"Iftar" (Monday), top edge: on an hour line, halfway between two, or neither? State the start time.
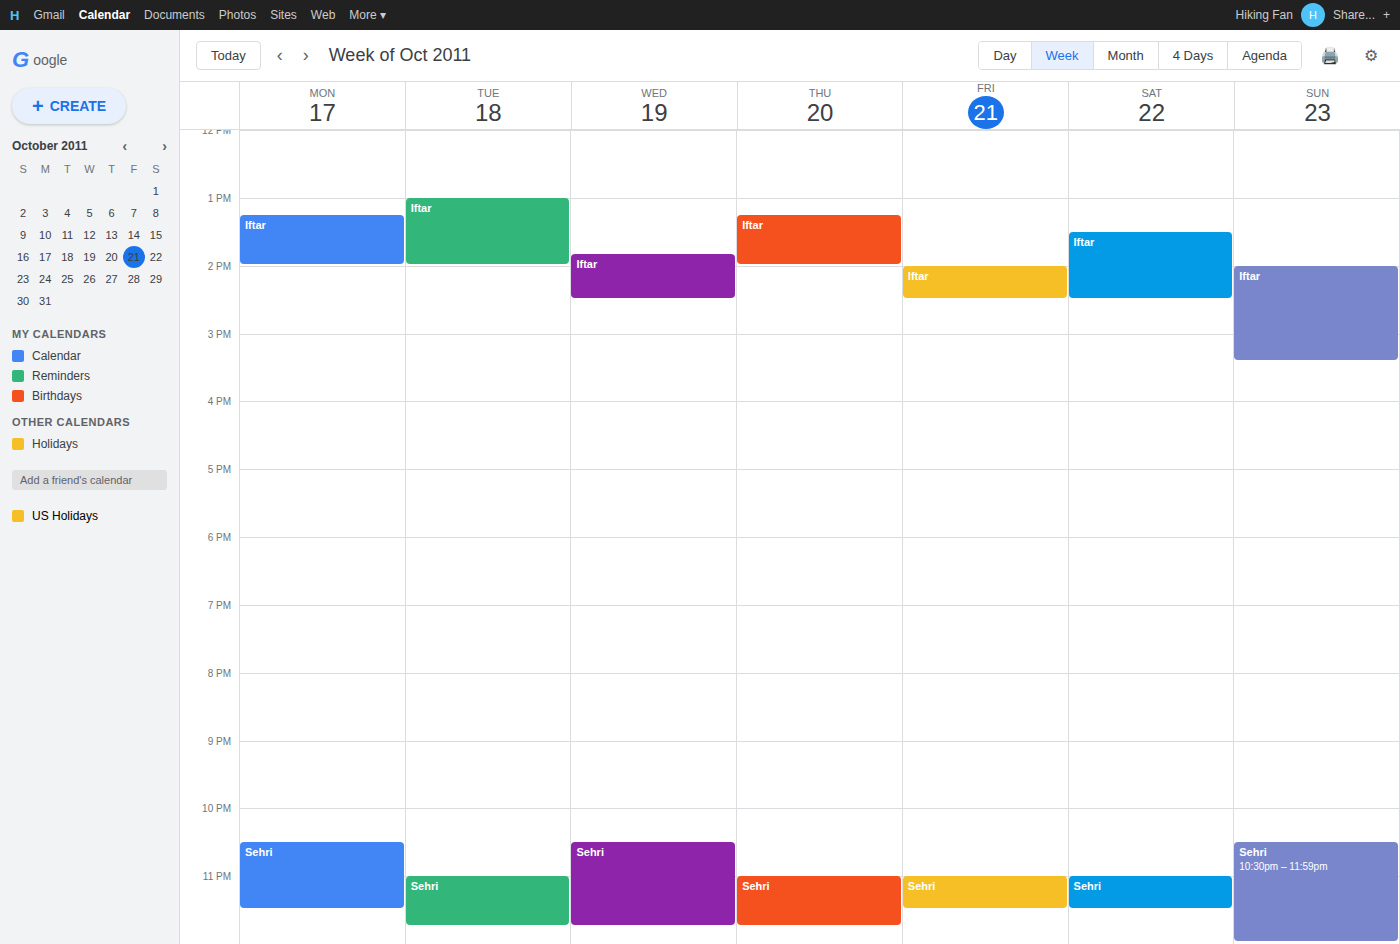
1:15 PM -- neither: a quarter of the way from the 1 PM line to the 2 PM line.